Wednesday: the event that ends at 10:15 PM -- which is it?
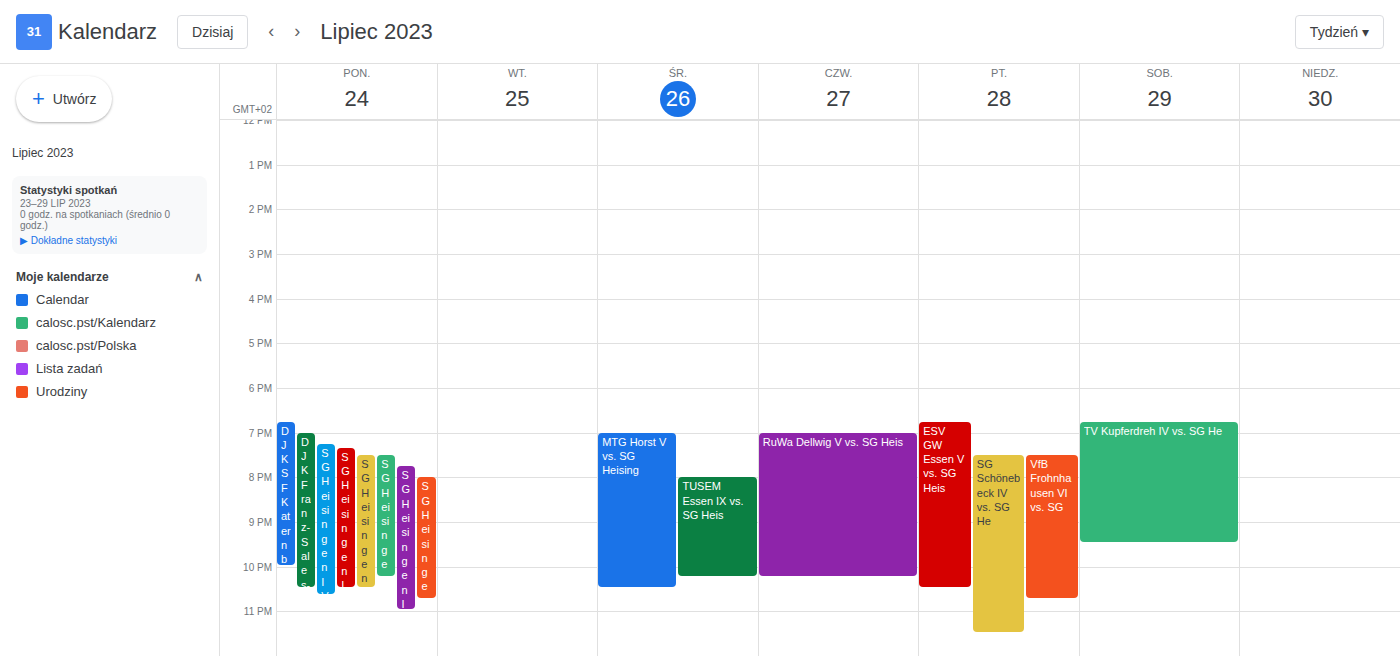
"TUSEM Essen IX vs. SG Heis"